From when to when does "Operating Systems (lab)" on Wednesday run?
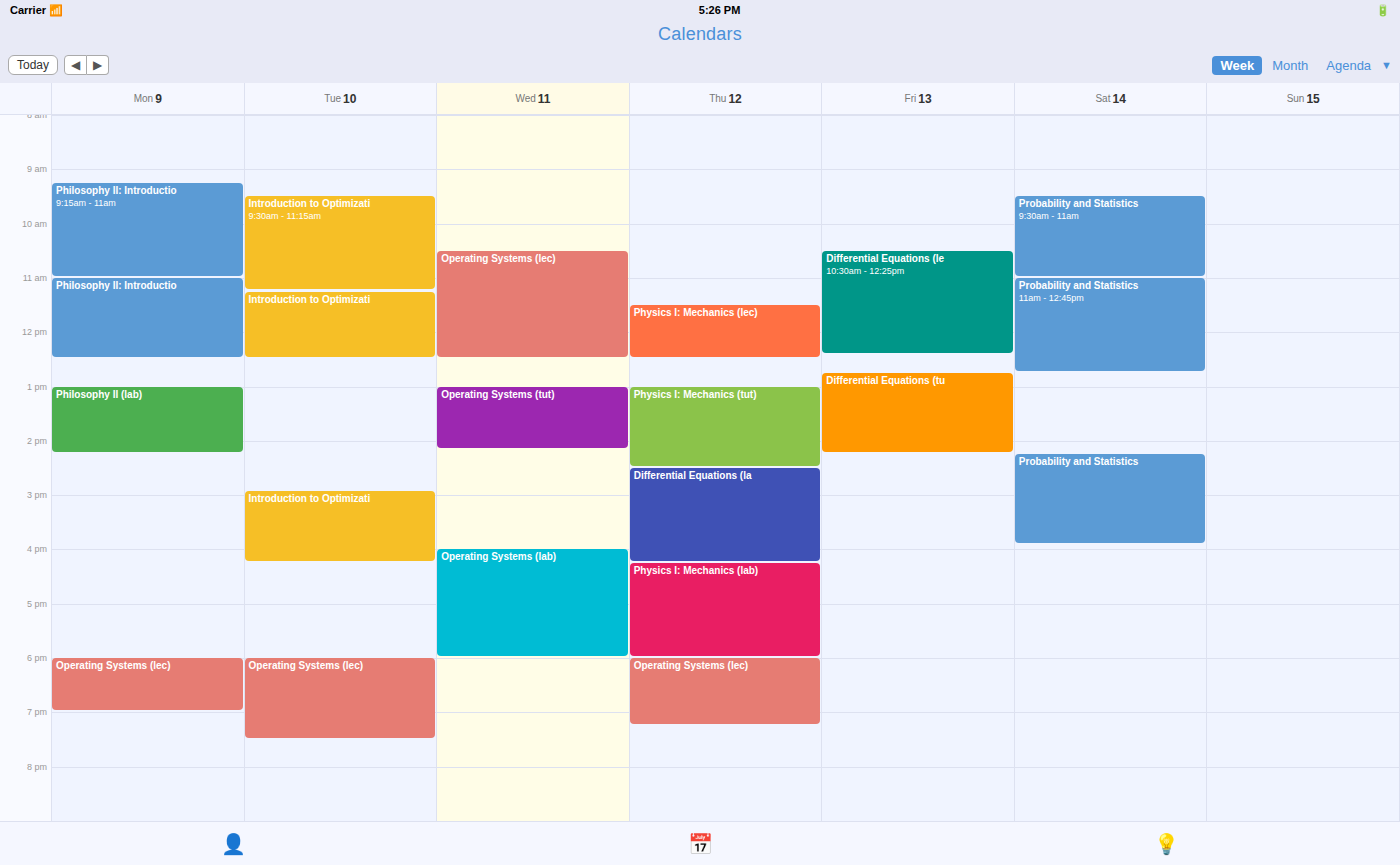
16:00 to 18:00